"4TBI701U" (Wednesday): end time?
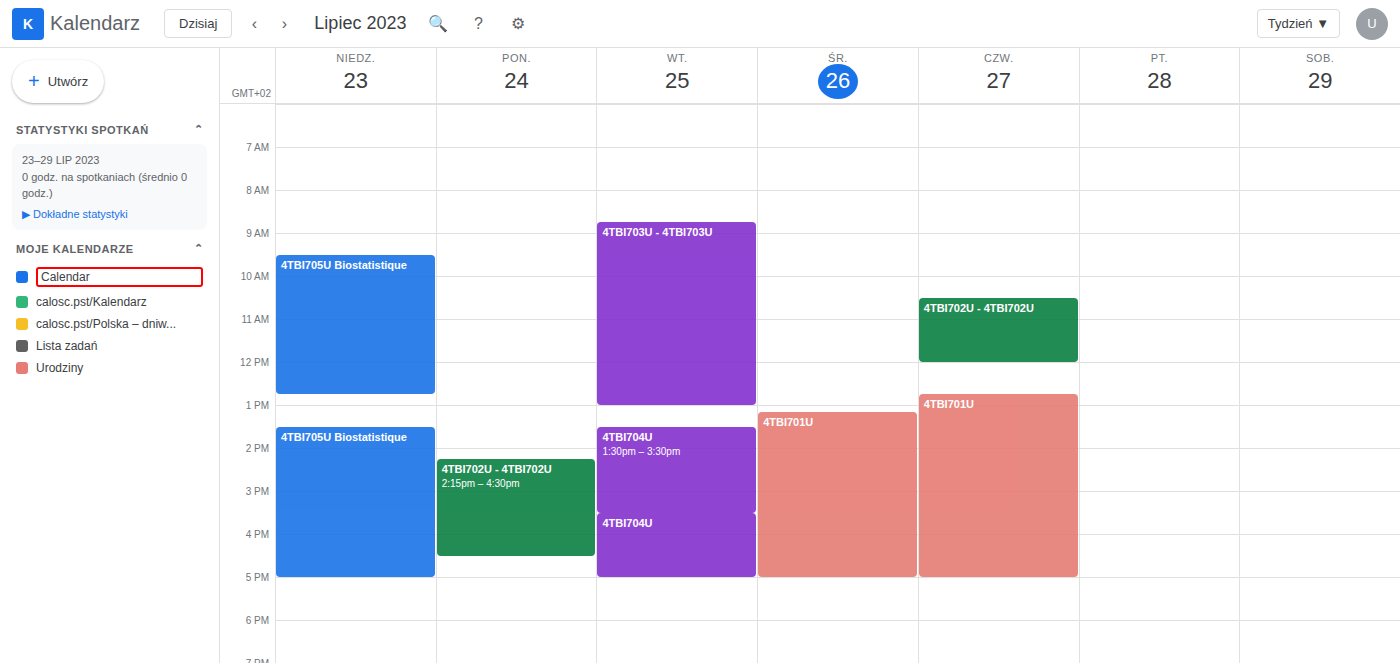
5:00 PM